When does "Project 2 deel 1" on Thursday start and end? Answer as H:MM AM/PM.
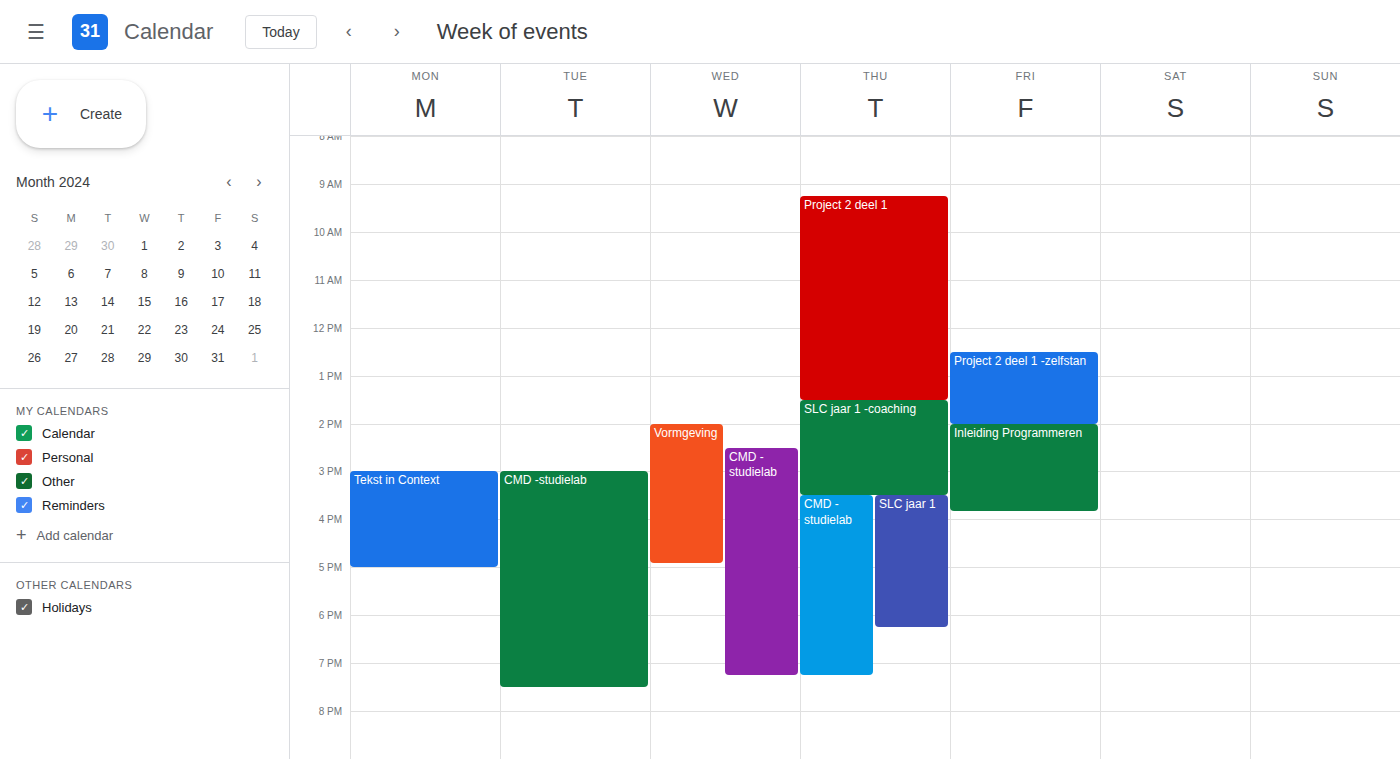
9:15 AM to 1:30 PM